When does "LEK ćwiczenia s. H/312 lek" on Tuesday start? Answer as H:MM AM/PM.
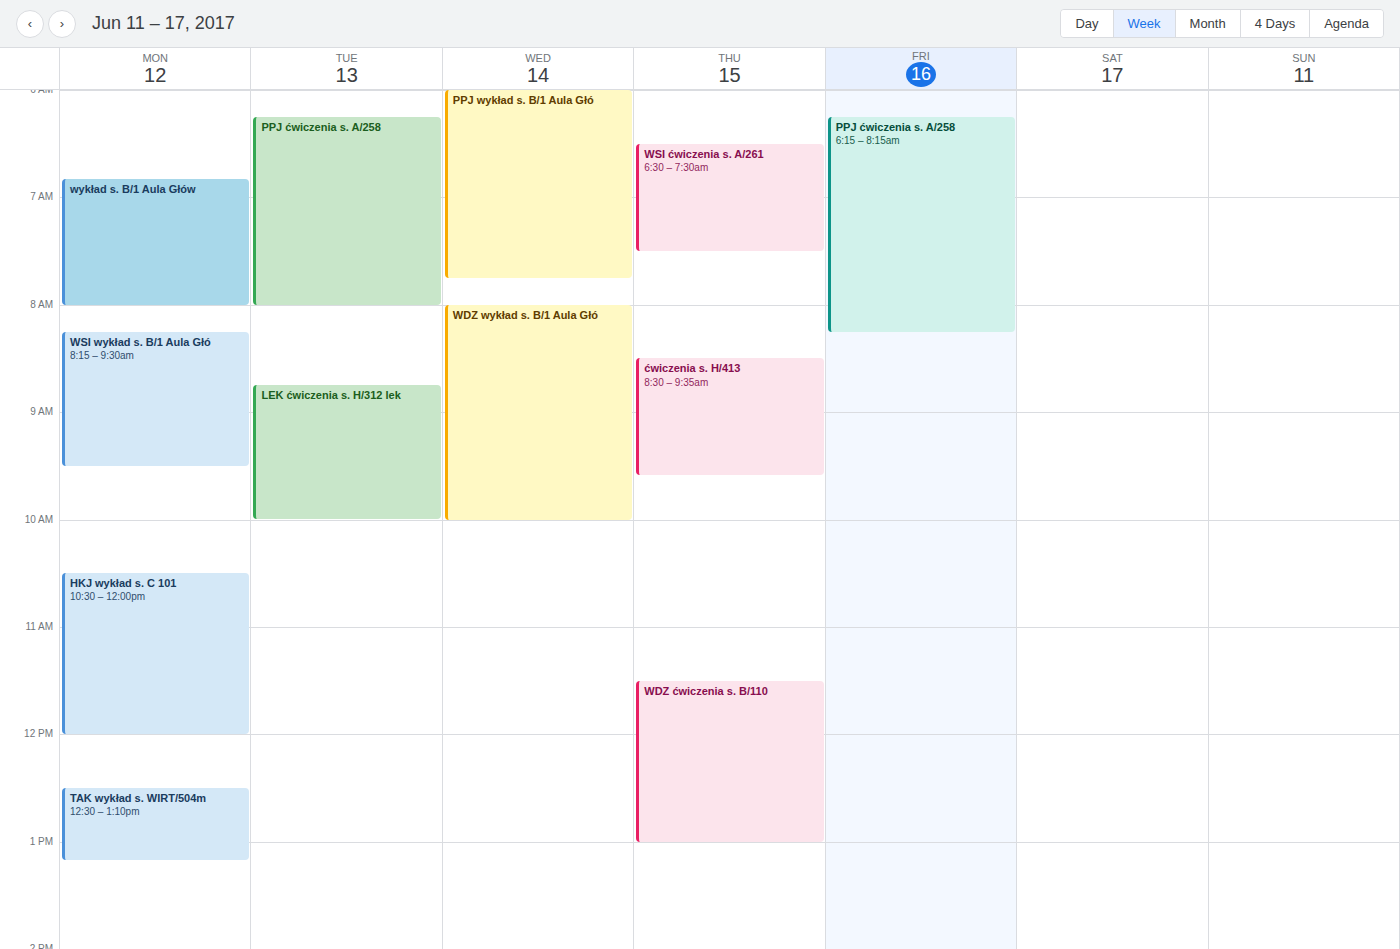
8:45 AM